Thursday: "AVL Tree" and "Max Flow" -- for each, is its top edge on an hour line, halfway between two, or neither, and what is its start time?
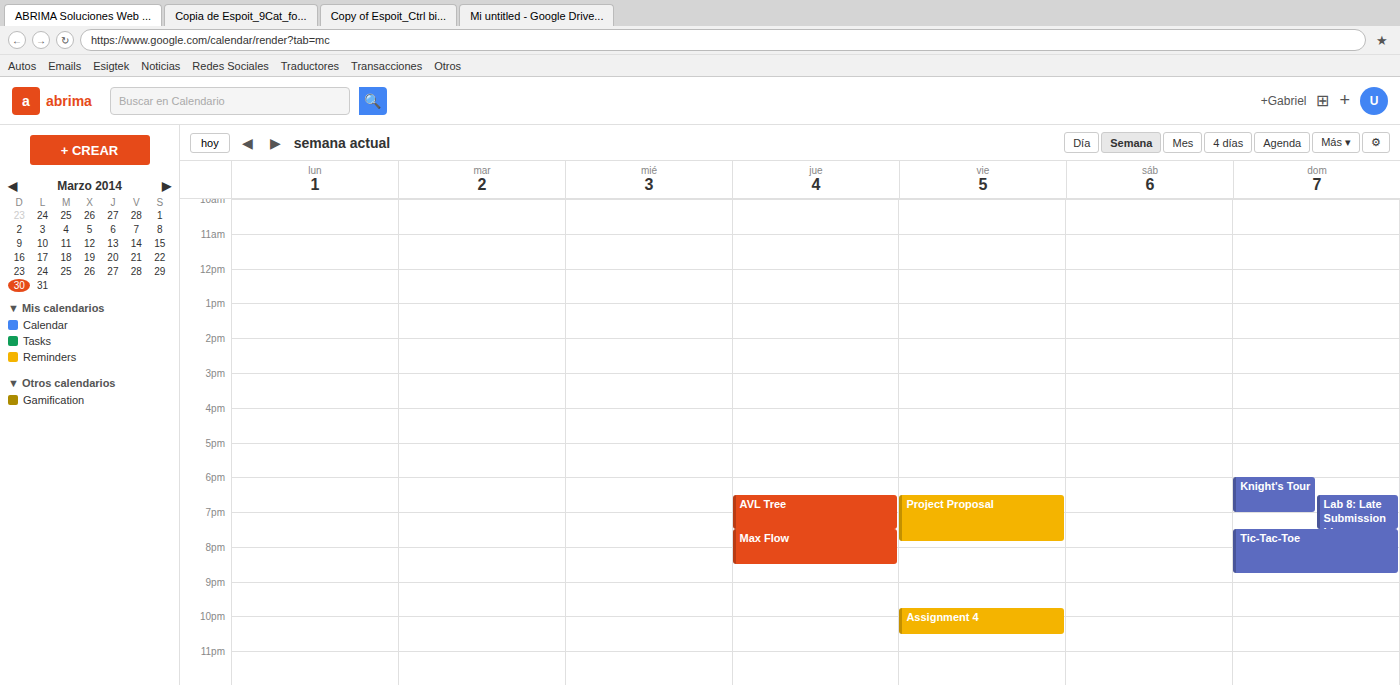
"AVL Tree": 6:30 PM, halfway between the 6 PM and 7 PM lines. "Max Flow": 7:30 PM, halfway between the 7 PM and 8 PM lines.